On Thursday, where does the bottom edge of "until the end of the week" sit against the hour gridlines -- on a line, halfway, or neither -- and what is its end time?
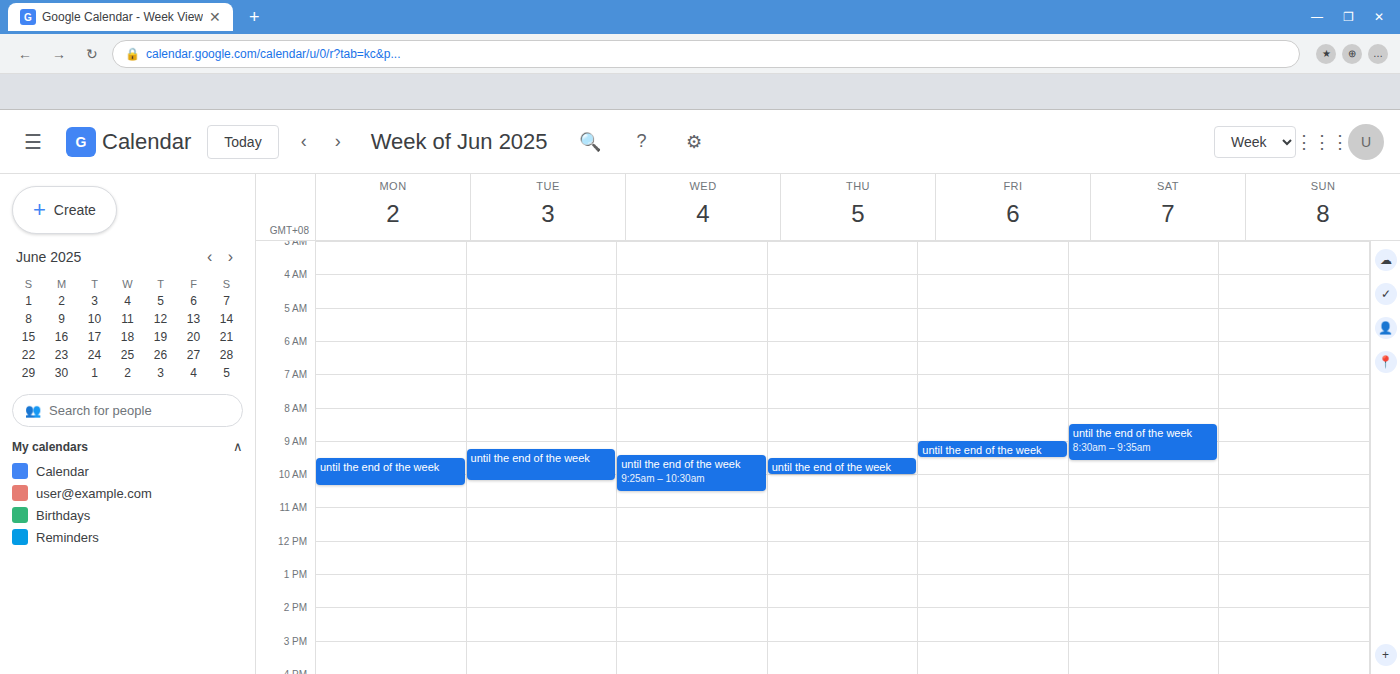
10:00 AM -- exactly on the 10 AM line.